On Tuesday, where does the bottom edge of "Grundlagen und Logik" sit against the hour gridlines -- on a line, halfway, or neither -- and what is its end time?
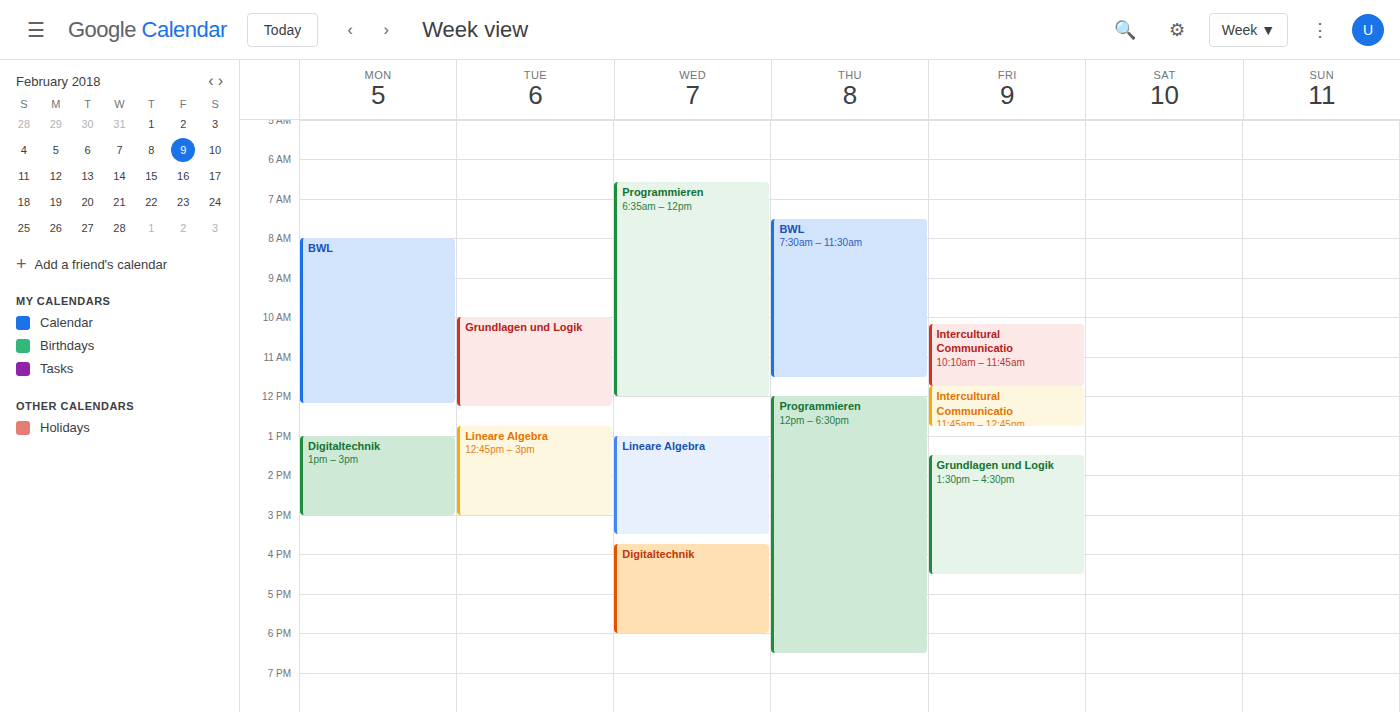
12:15 PM -- neither: a quarter of the way from the 12 PM line to the 1 PM line.